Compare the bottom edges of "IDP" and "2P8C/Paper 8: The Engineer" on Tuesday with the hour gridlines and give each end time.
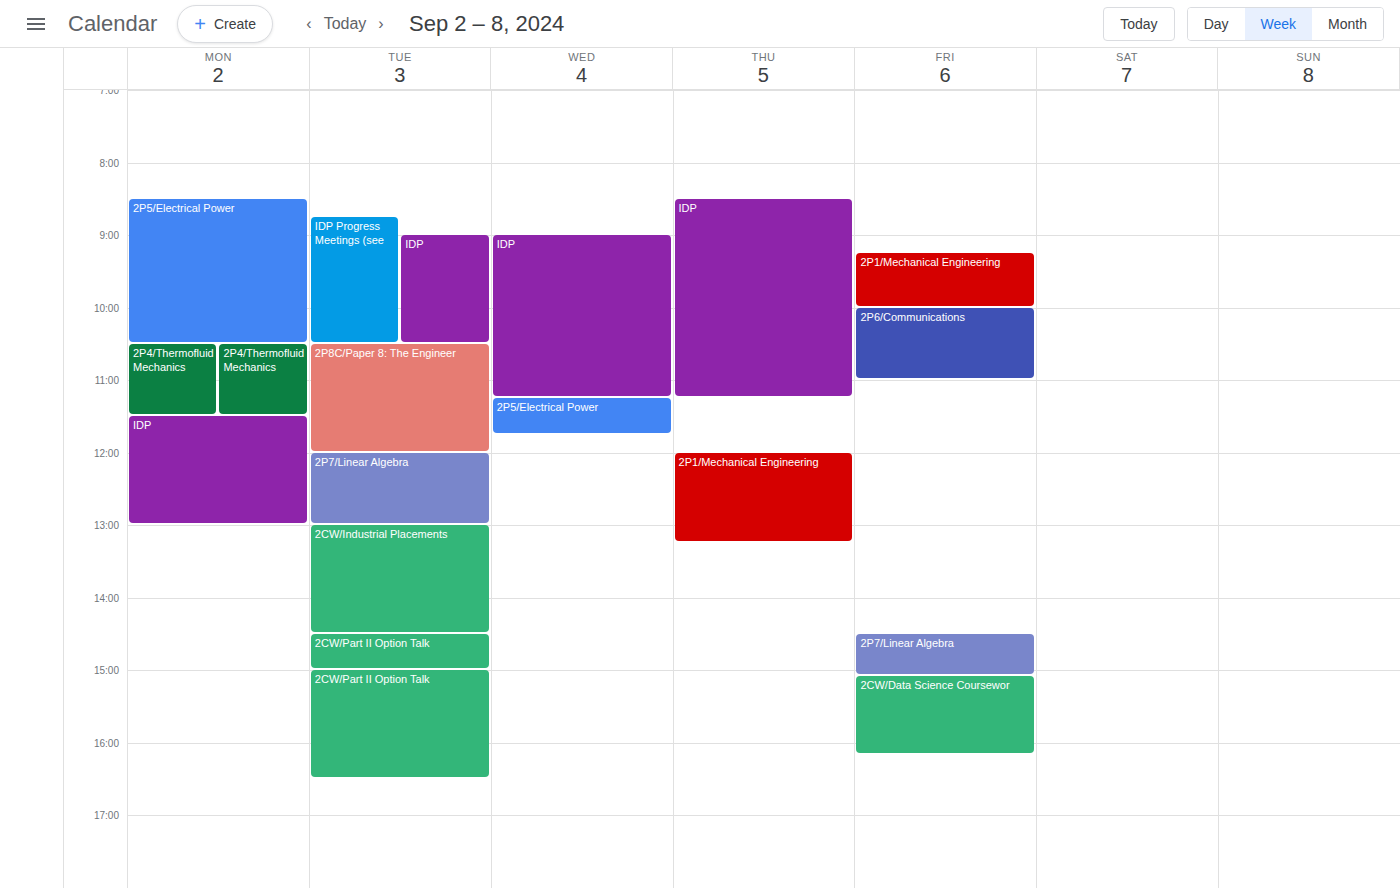
"IDP": 10:30 AM, halfway between the 10 AM and 11 AM lines. "2P8C/Paper 8: The Engineer": 12:00 PM, exactly on the 12 PM line.